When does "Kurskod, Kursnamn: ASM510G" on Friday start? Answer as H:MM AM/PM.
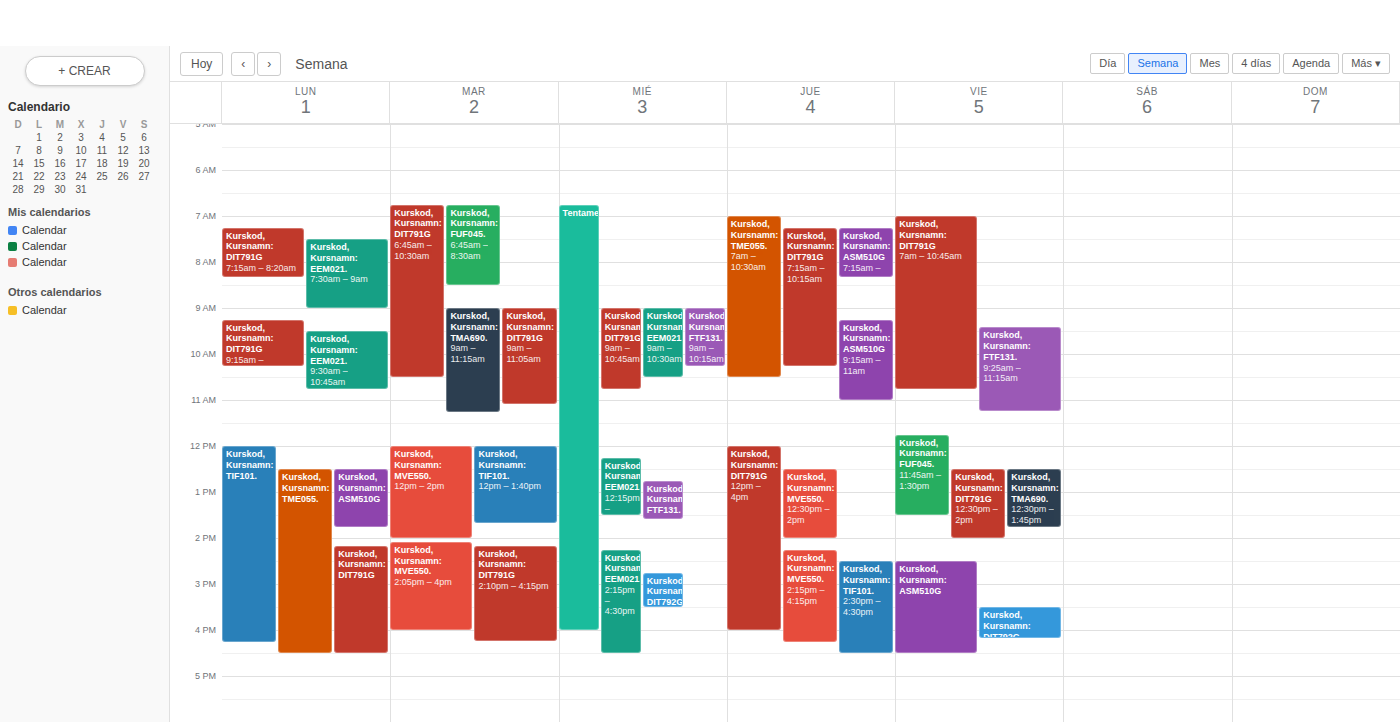
2:30 PM